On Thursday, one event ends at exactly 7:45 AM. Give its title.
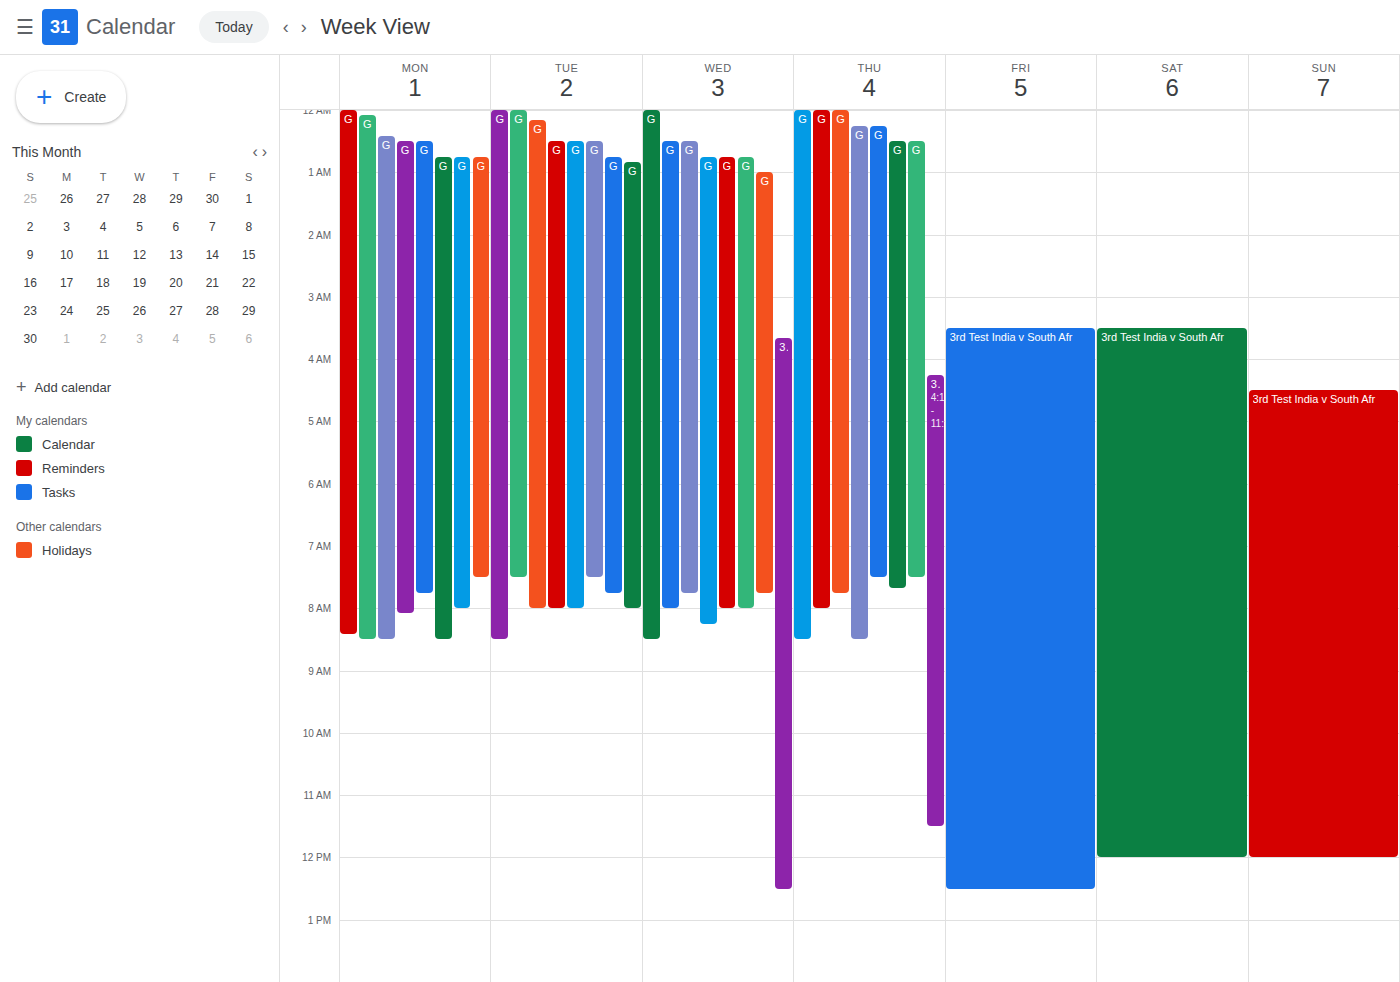
"Group B Madhya Pradesh v M"